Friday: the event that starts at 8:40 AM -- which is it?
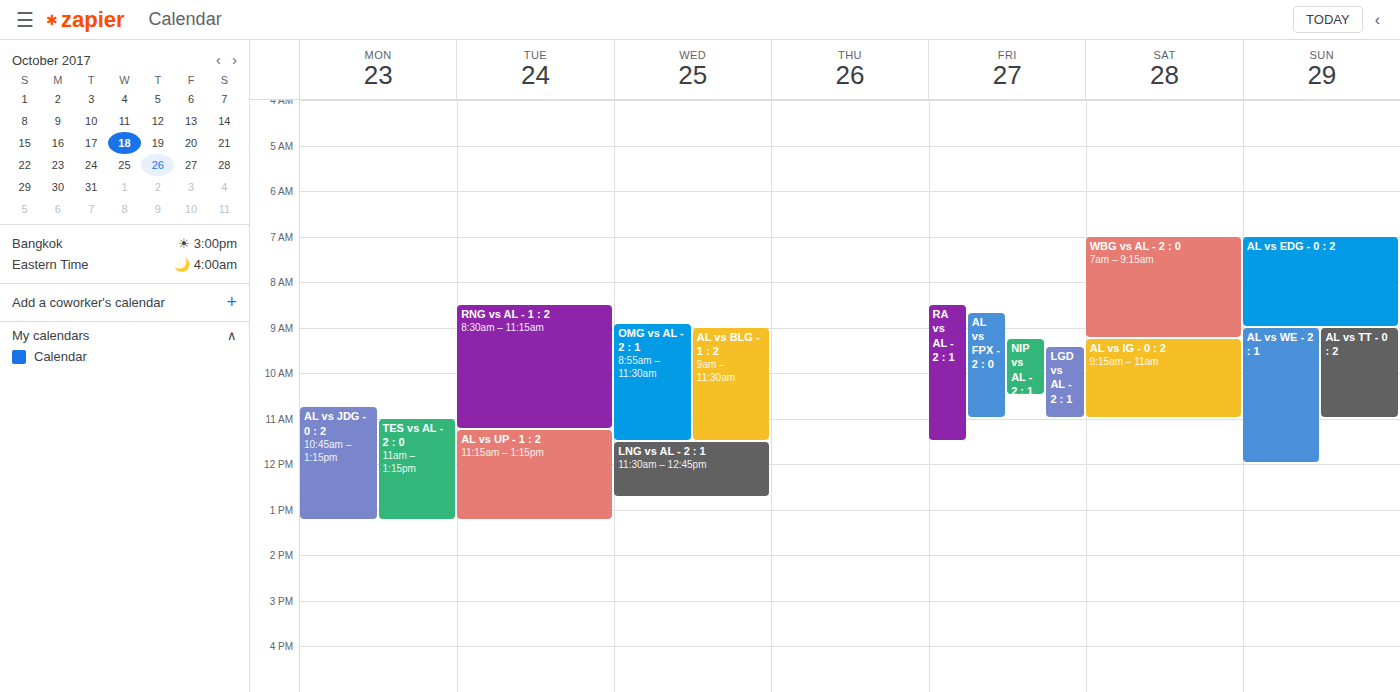
"AL vs FPX - 2 : 0"